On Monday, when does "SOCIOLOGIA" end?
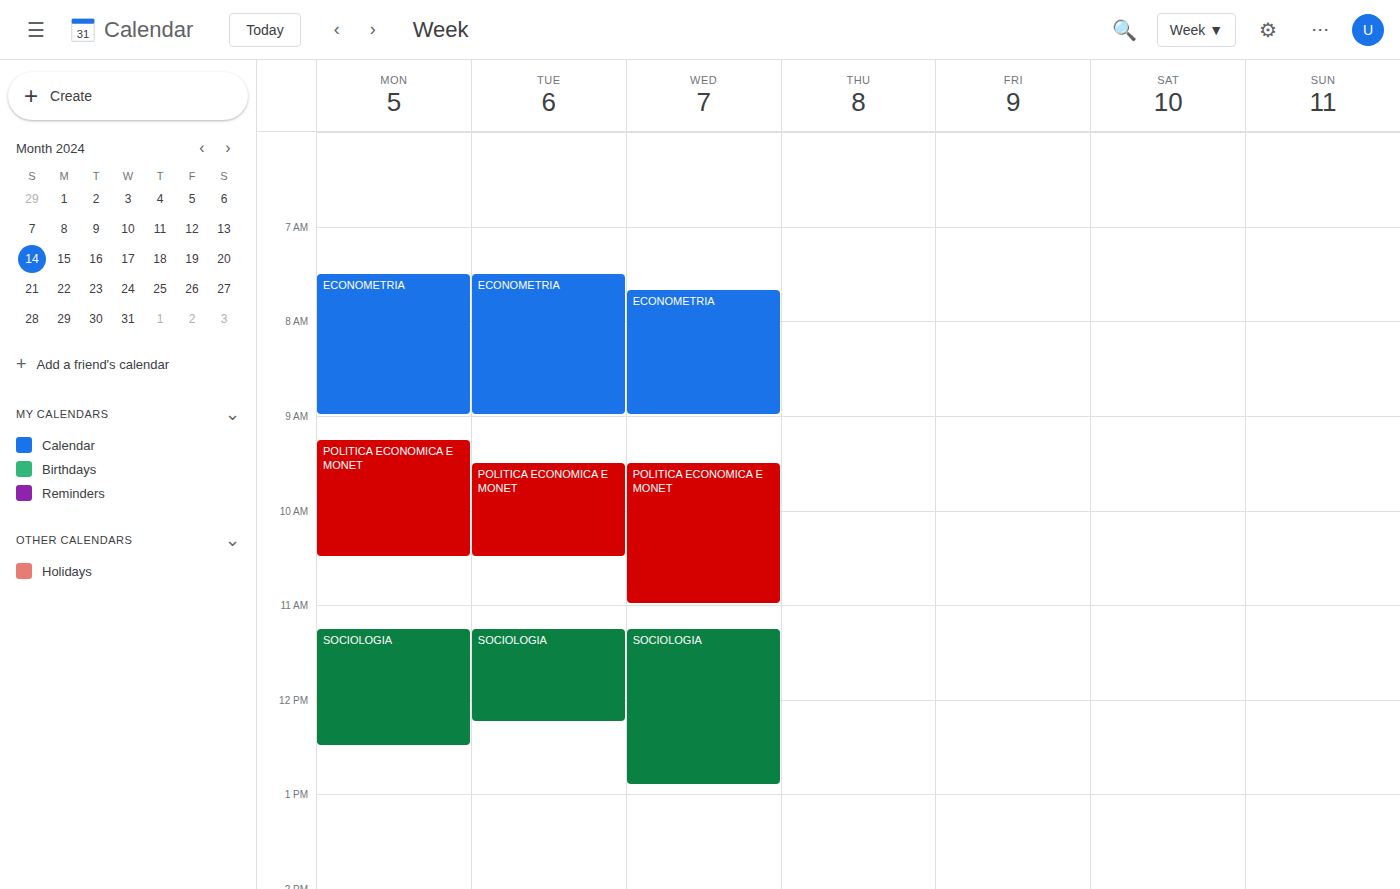
12:30 PM